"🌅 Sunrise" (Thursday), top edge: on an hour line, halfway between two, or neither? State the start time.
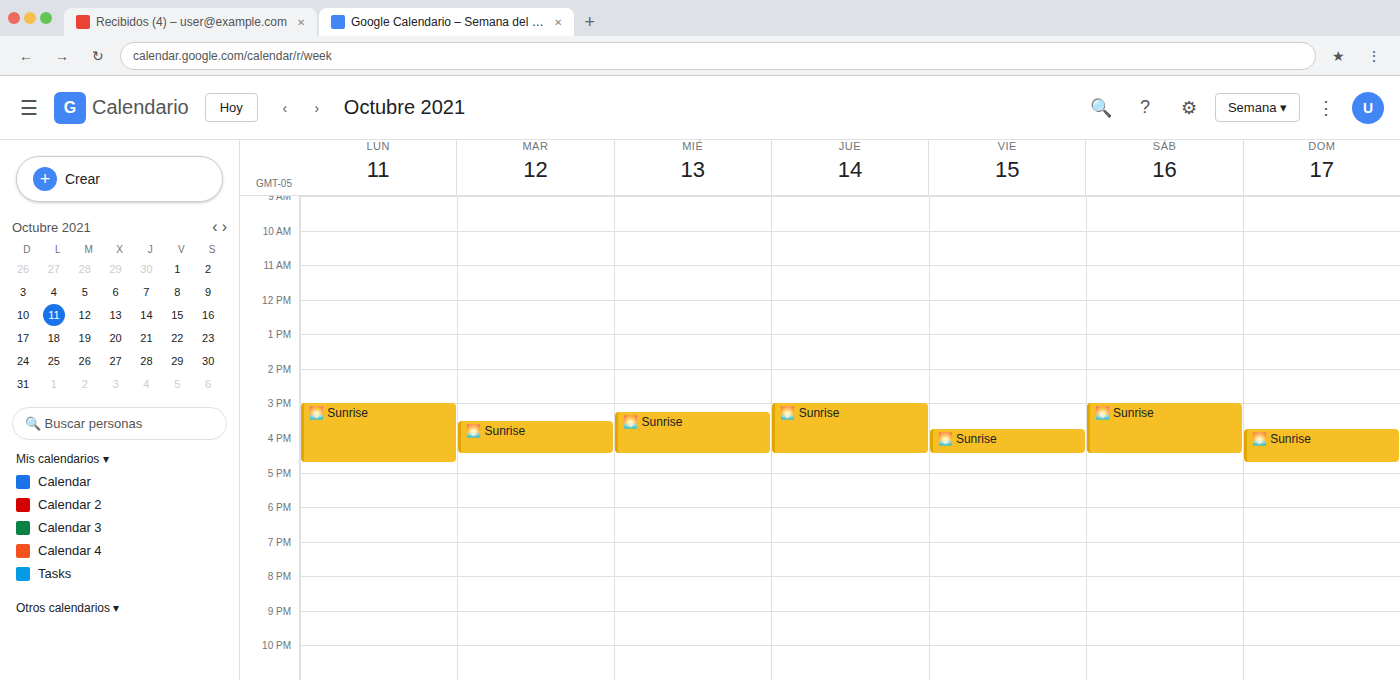
15:00 -- exactly on the 15:00 line.